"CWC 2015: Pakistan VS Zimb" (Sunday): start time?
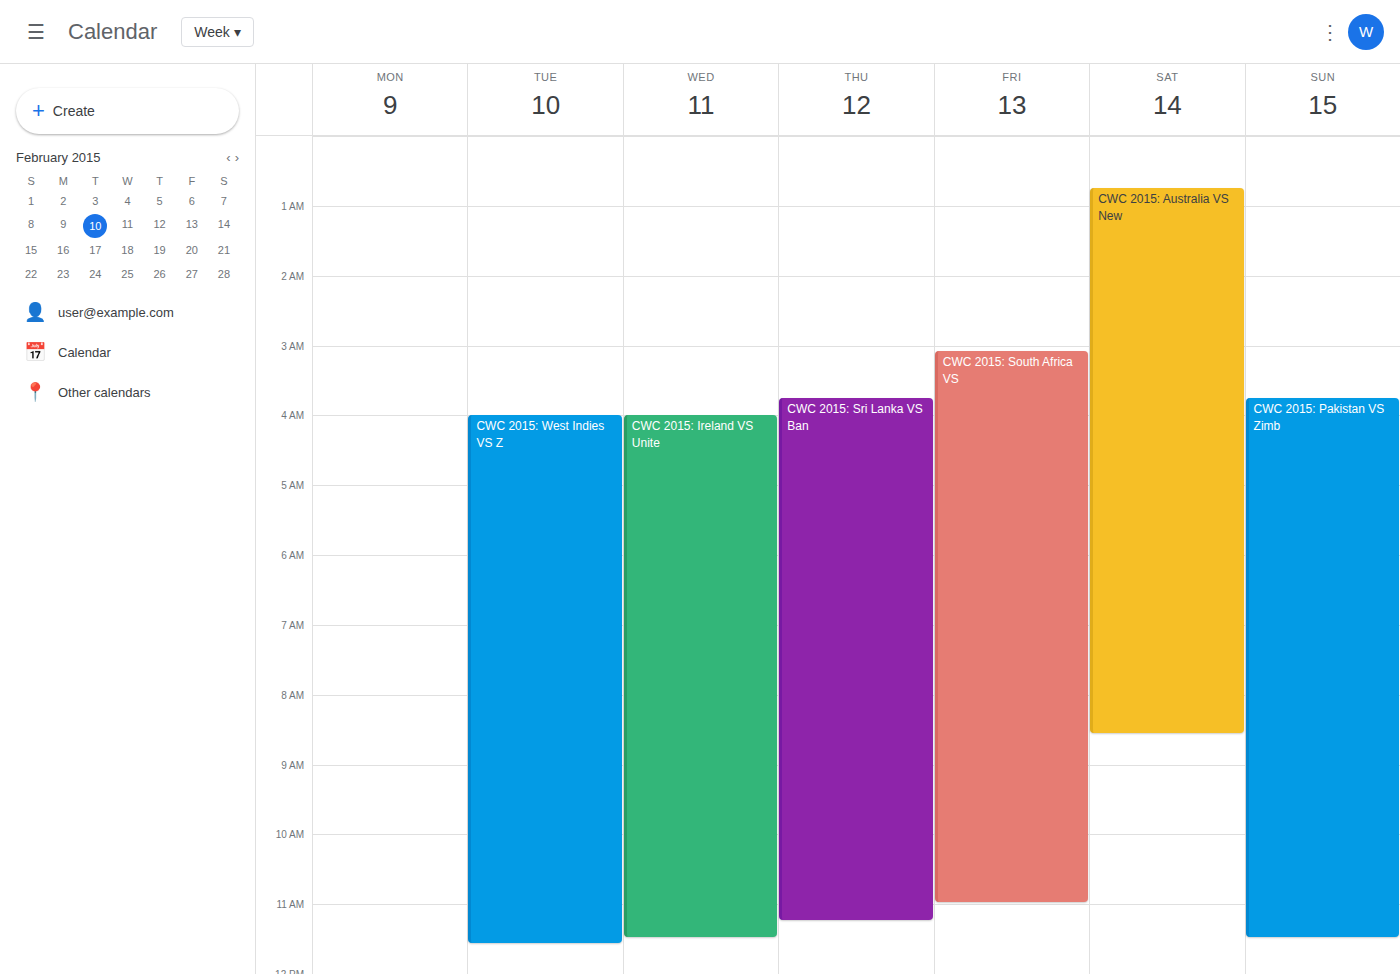
3:45 AM